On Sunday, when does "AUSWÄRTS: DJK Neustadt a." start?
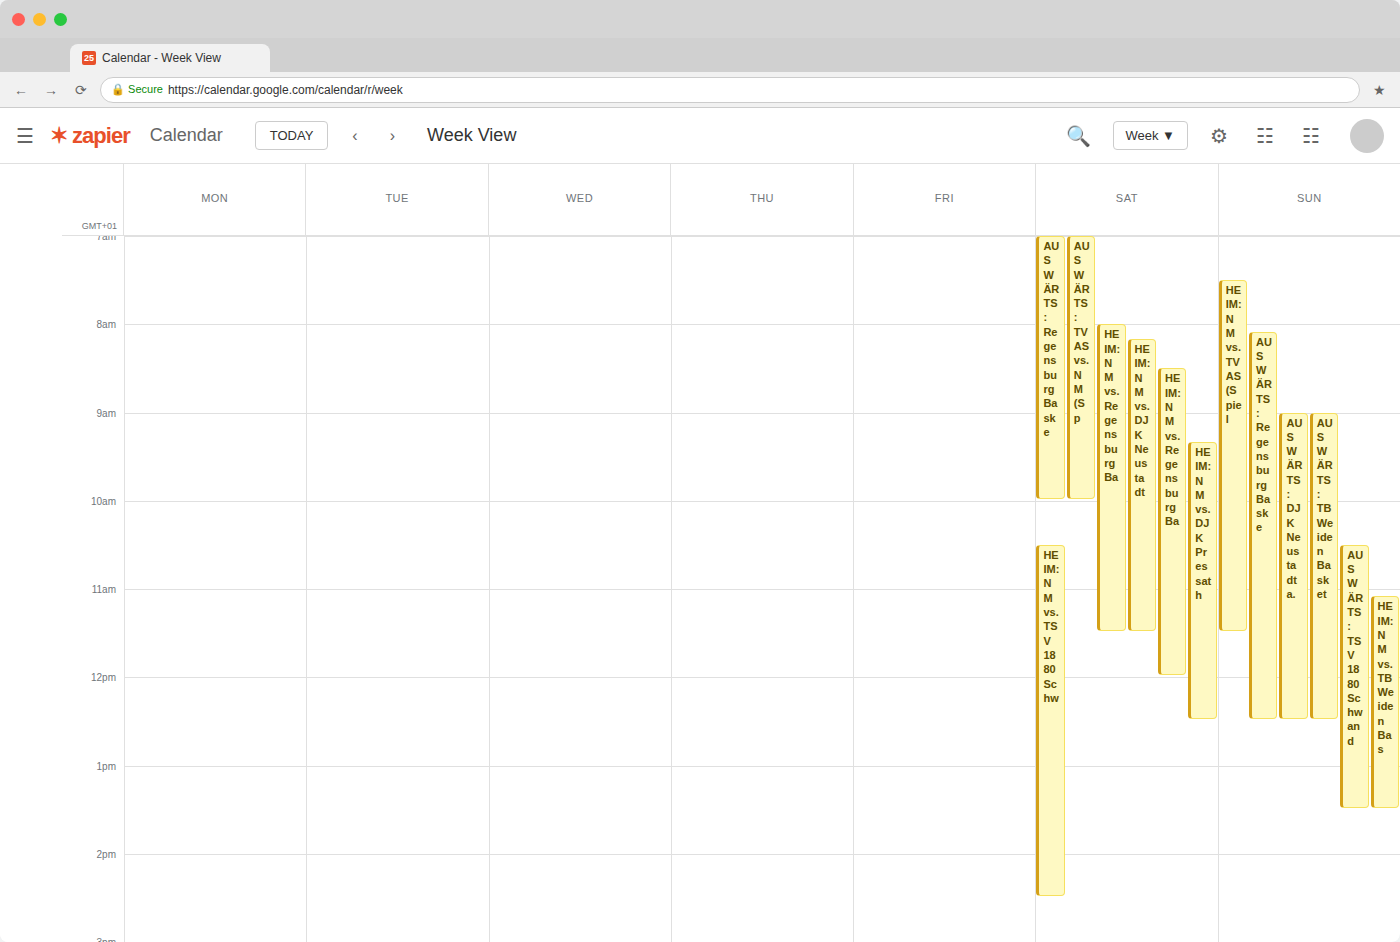
9:00 AM